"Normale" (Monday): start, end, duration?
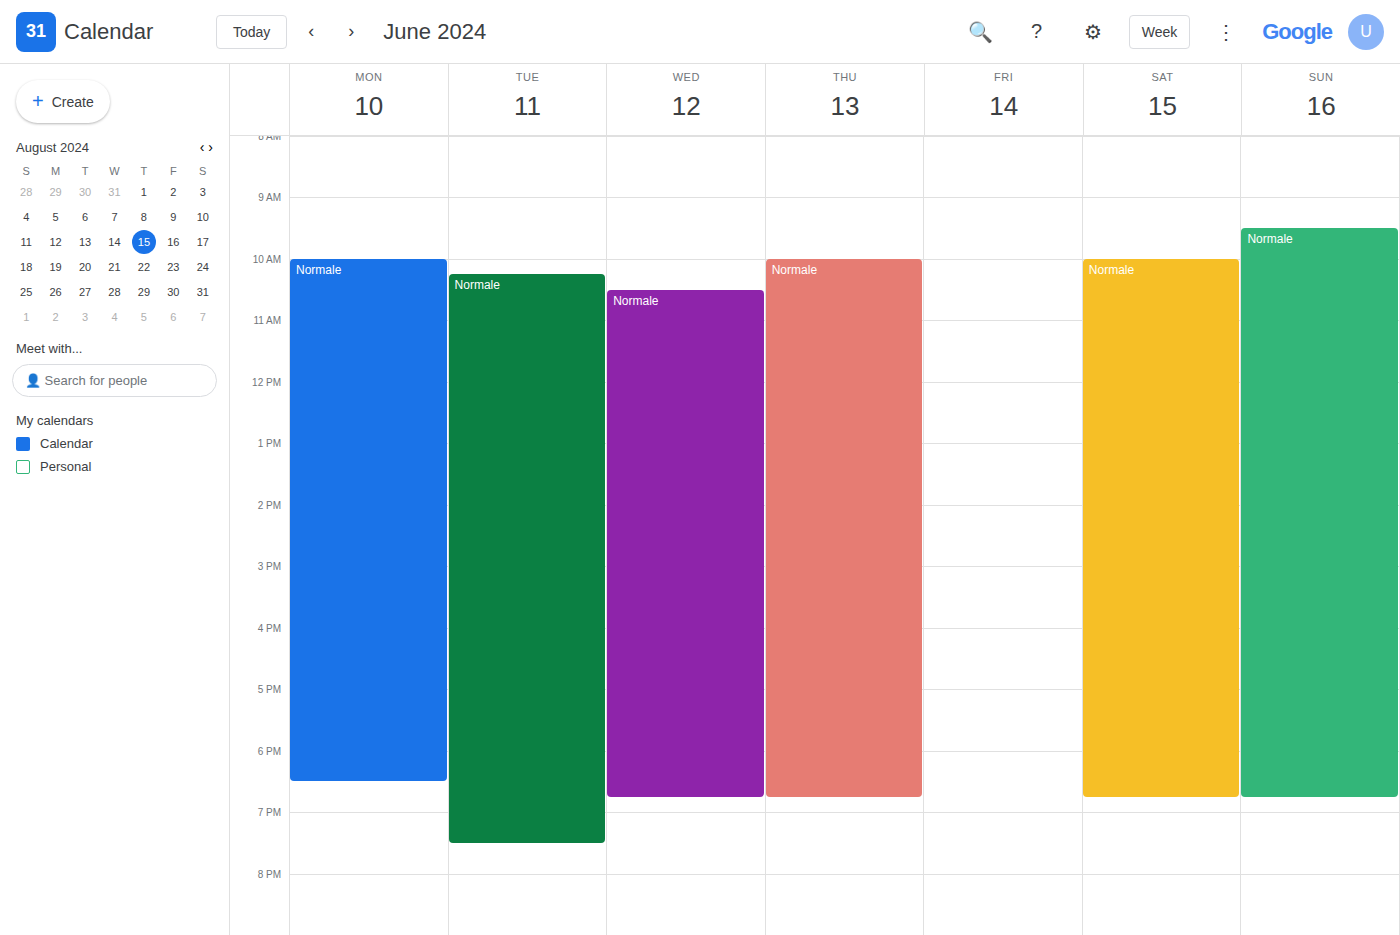
10:00 AM to 6:30 PM, 8 hours 30 minutes